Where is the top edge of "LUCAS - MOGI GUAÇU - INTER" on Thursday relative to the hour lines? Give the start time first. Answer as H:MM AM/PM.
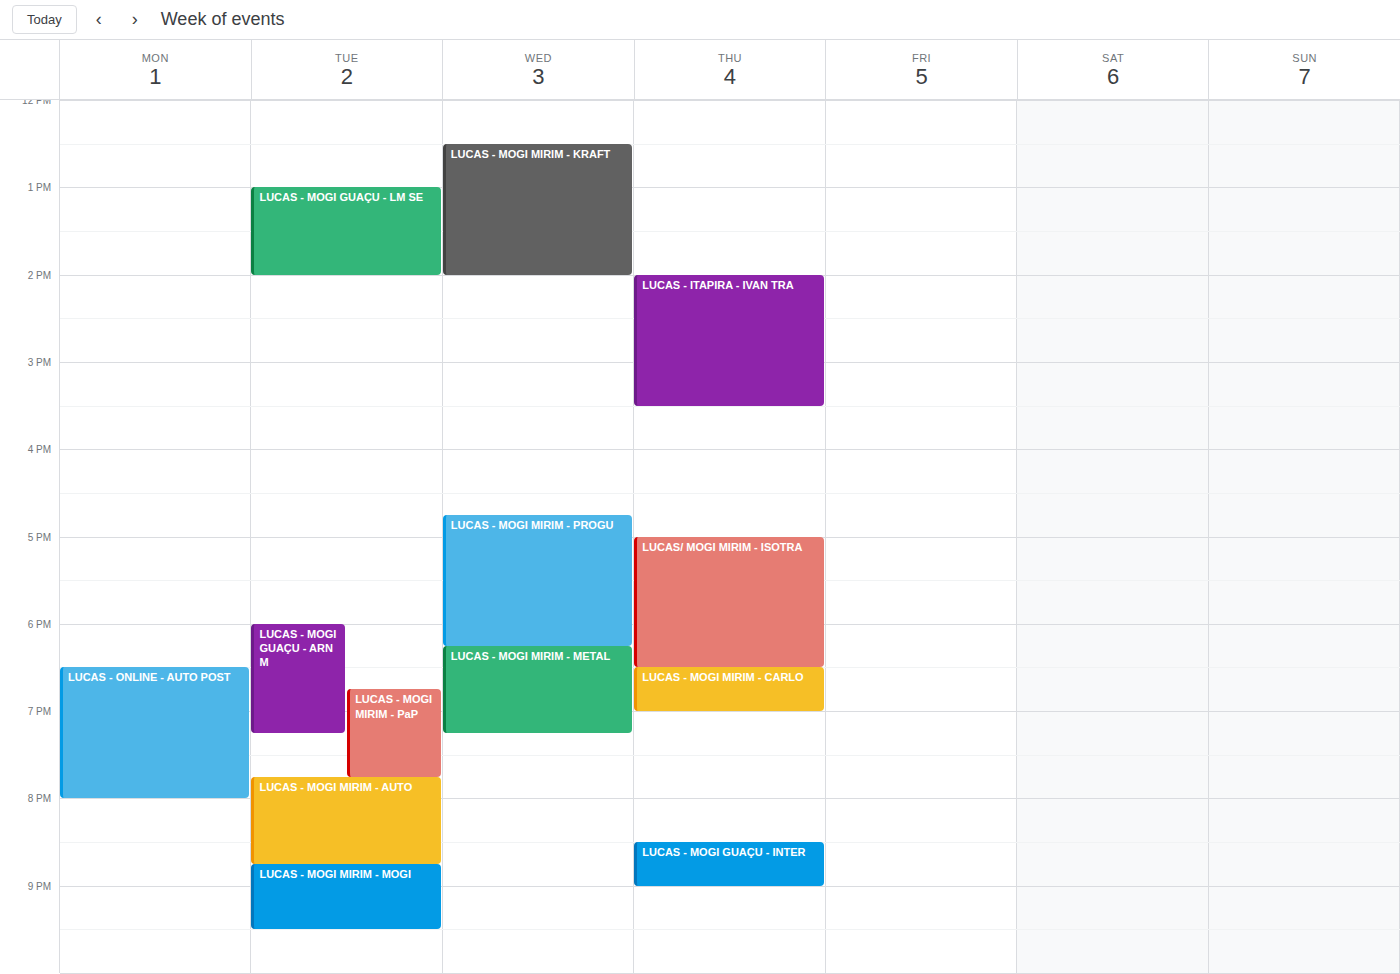
8:30 PM -- halfway between the 8 PM and 9 PM lines.